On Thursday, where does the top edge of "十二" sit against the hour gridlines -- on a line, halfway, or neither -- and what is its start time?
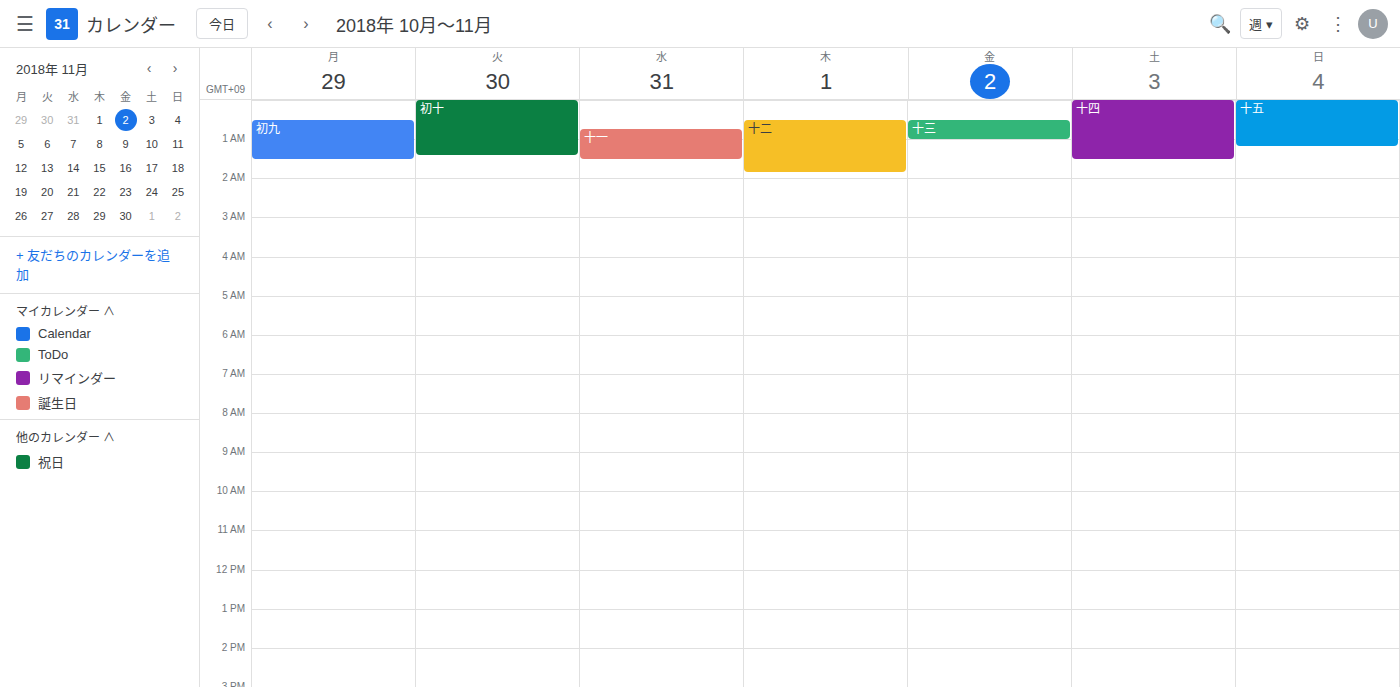
12:30 AM -- halfway between the 12 AM and 1 AM lines.